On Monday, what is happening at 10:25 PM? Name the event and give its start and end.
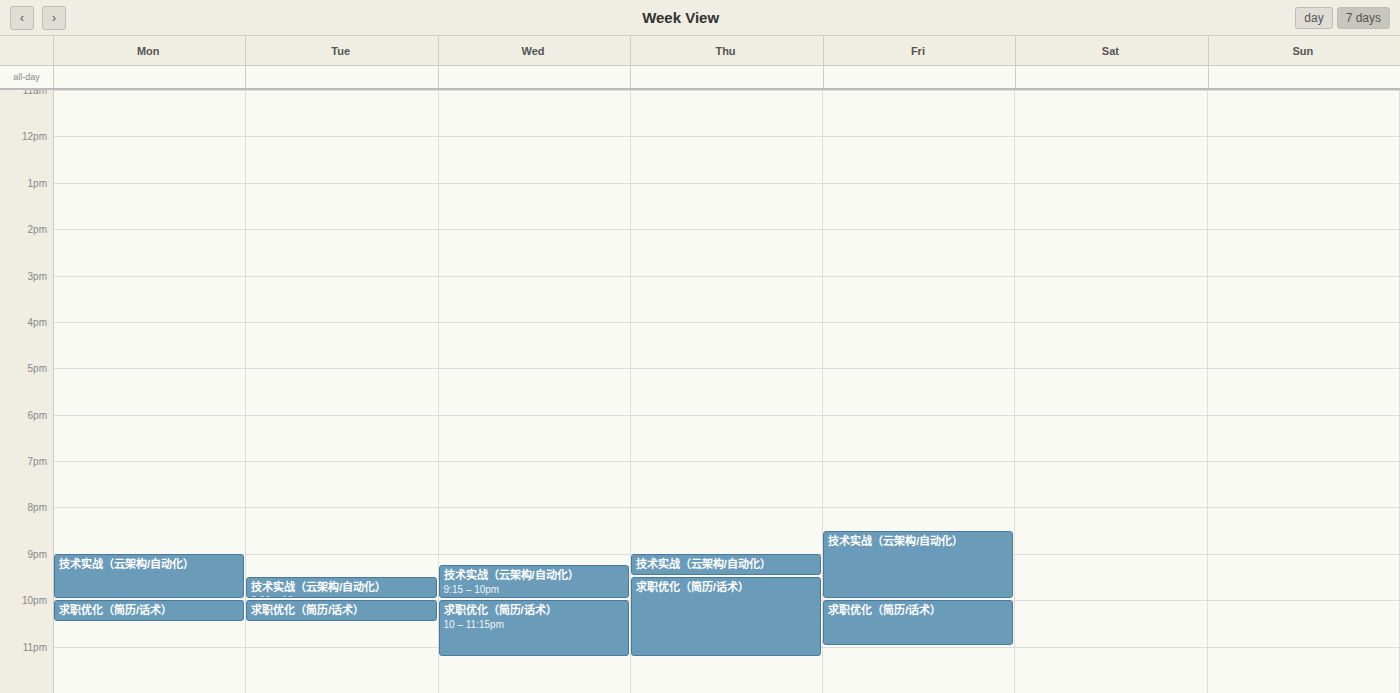
"求职优化（简历/话术）", 10:00 PM to 10:30 PM